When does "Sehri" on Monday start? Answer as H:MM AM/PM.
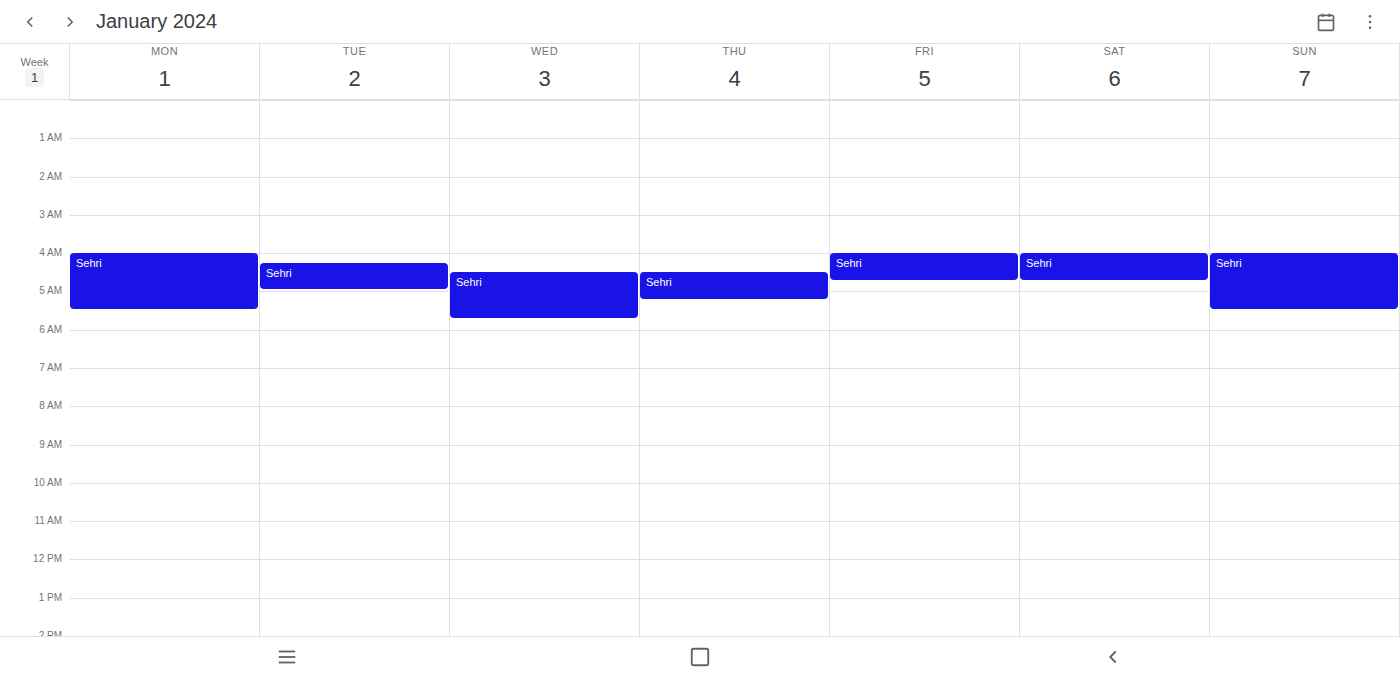
4:00 AM